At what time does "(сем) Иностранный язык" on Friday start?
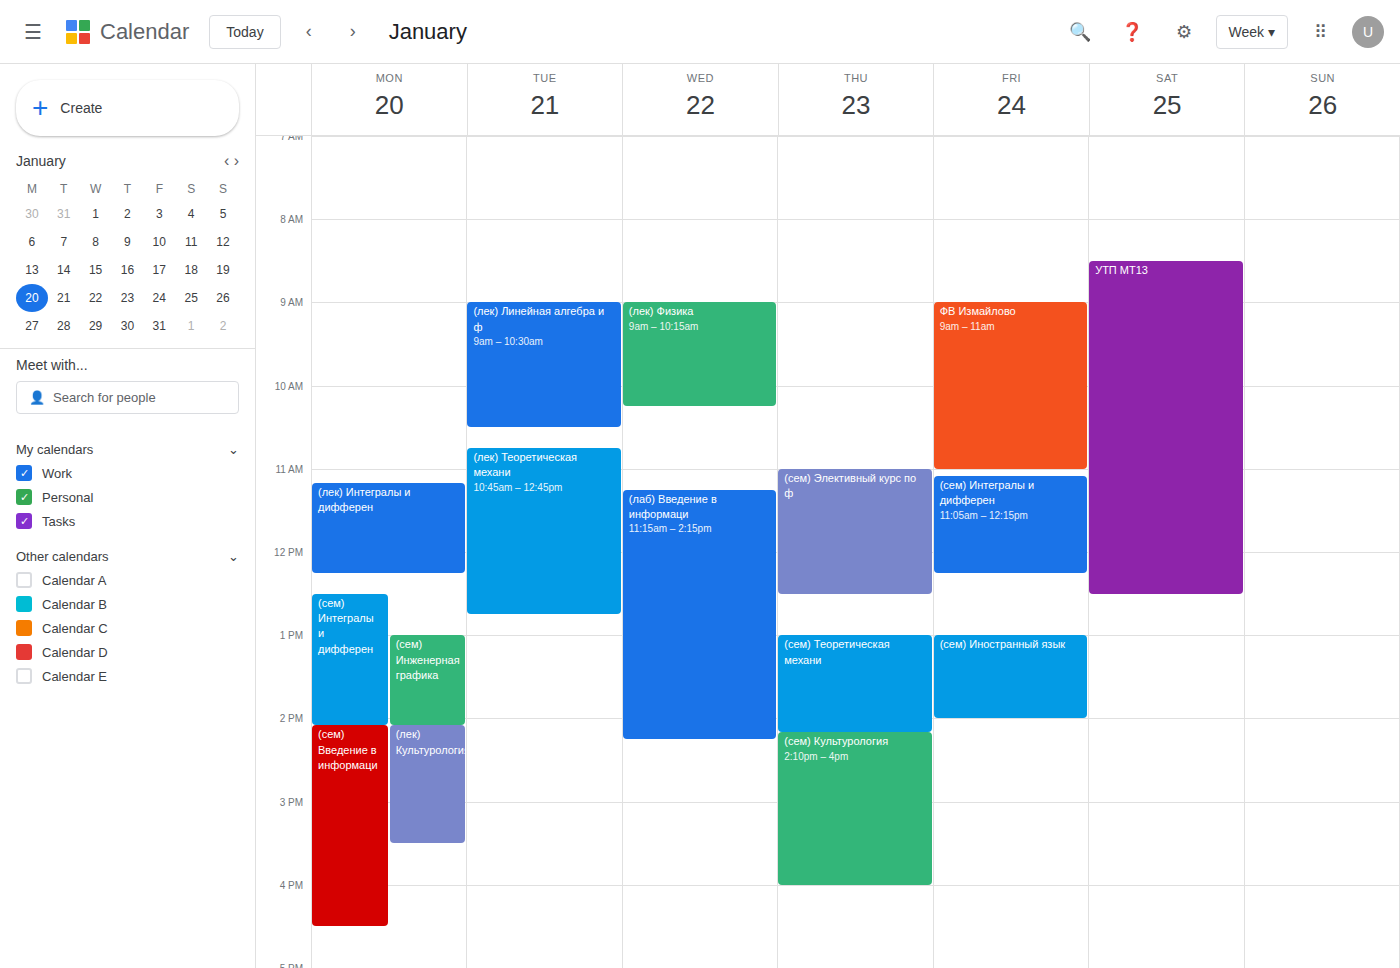
1:00 PM